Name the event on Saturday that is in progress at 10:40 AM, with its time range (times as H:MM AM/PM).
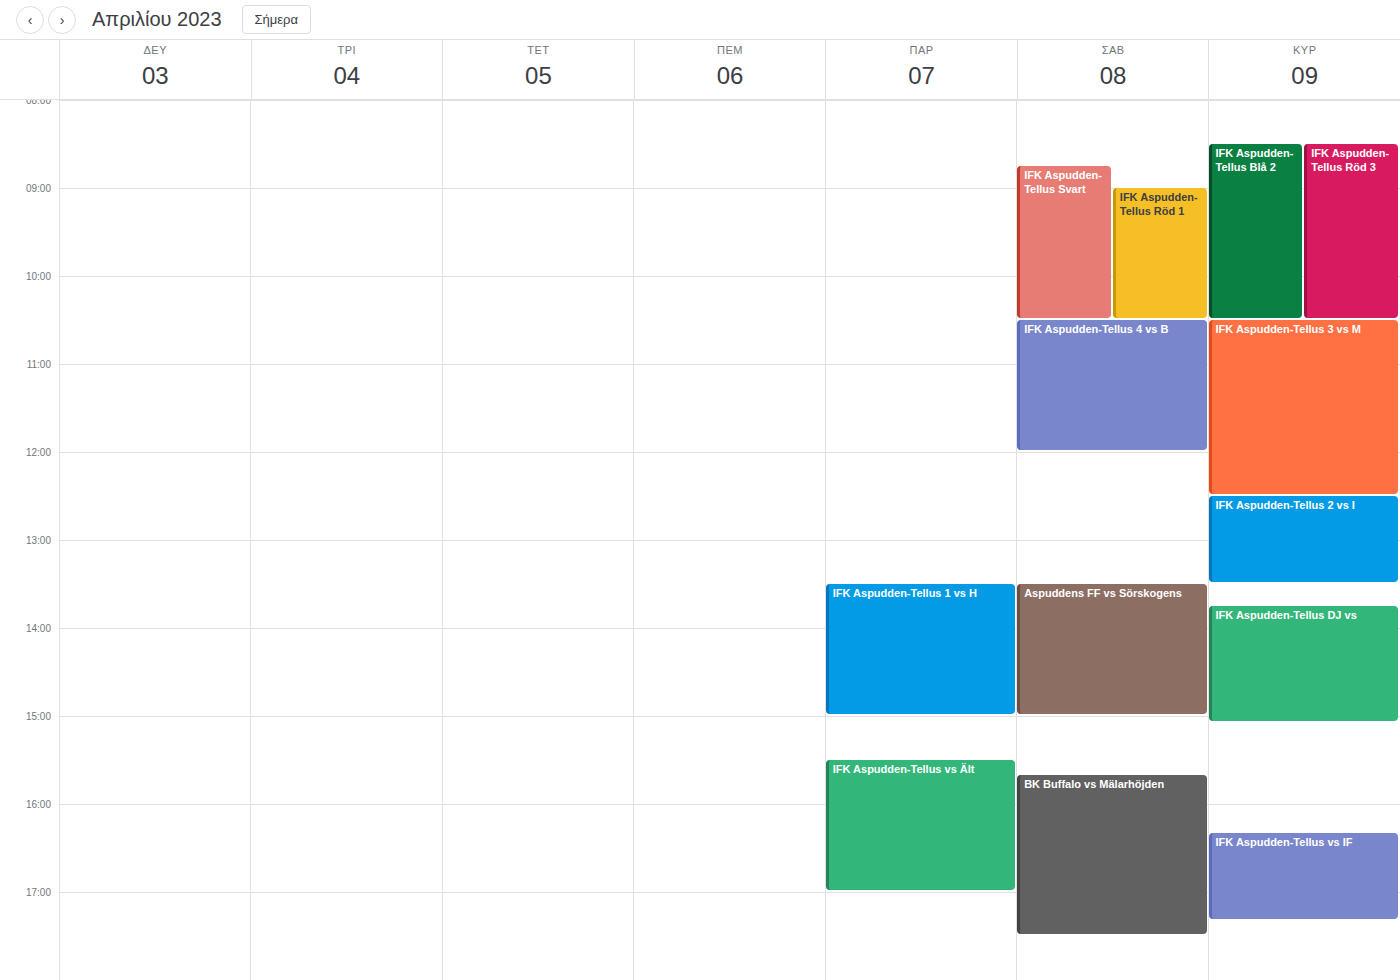
"IFK Aspudden-Tellus 4 vs B", 10:30 AM to 12:00 PM